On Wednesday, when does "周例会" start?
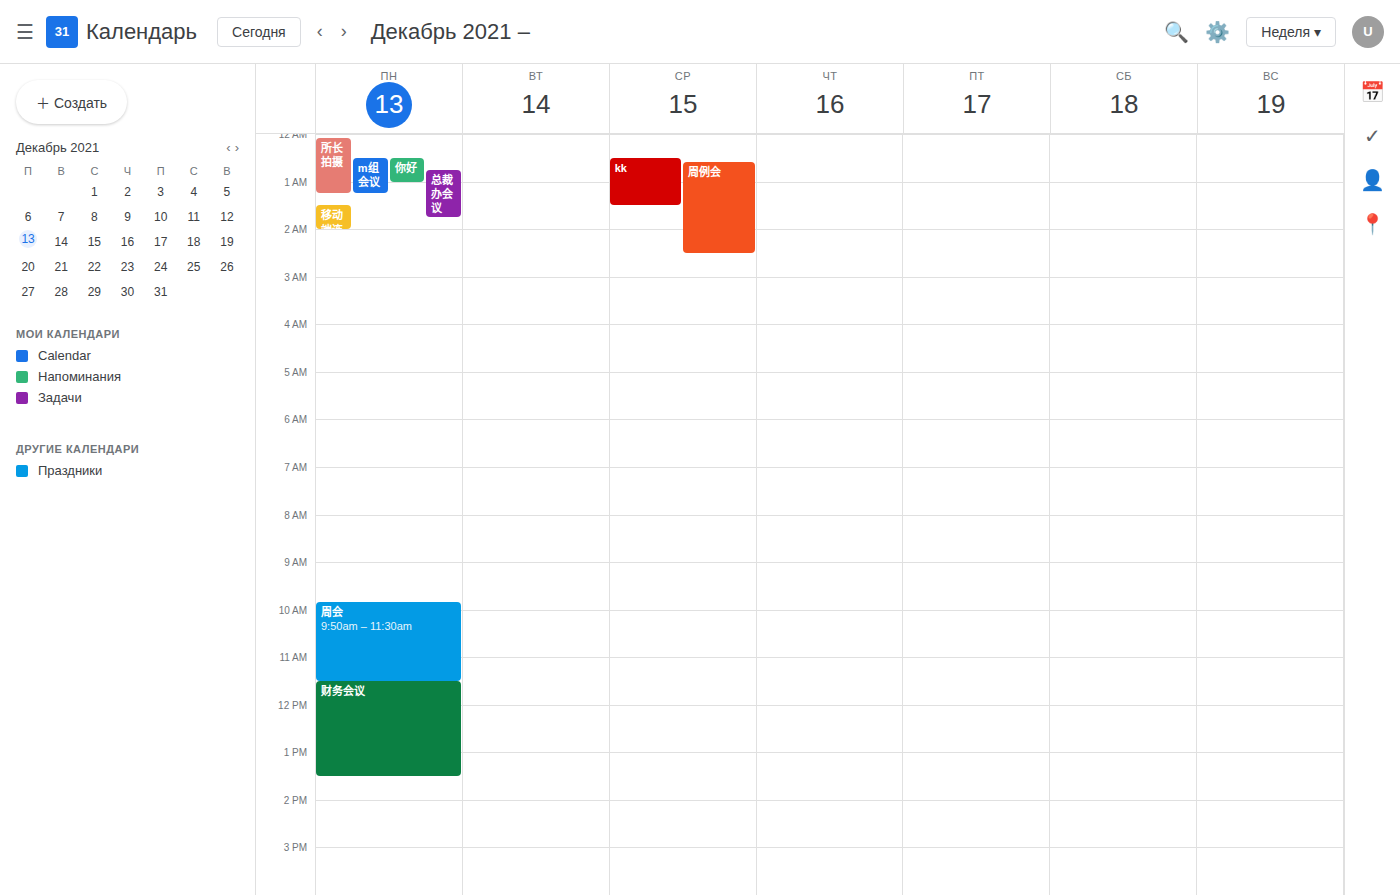
12:35 AM